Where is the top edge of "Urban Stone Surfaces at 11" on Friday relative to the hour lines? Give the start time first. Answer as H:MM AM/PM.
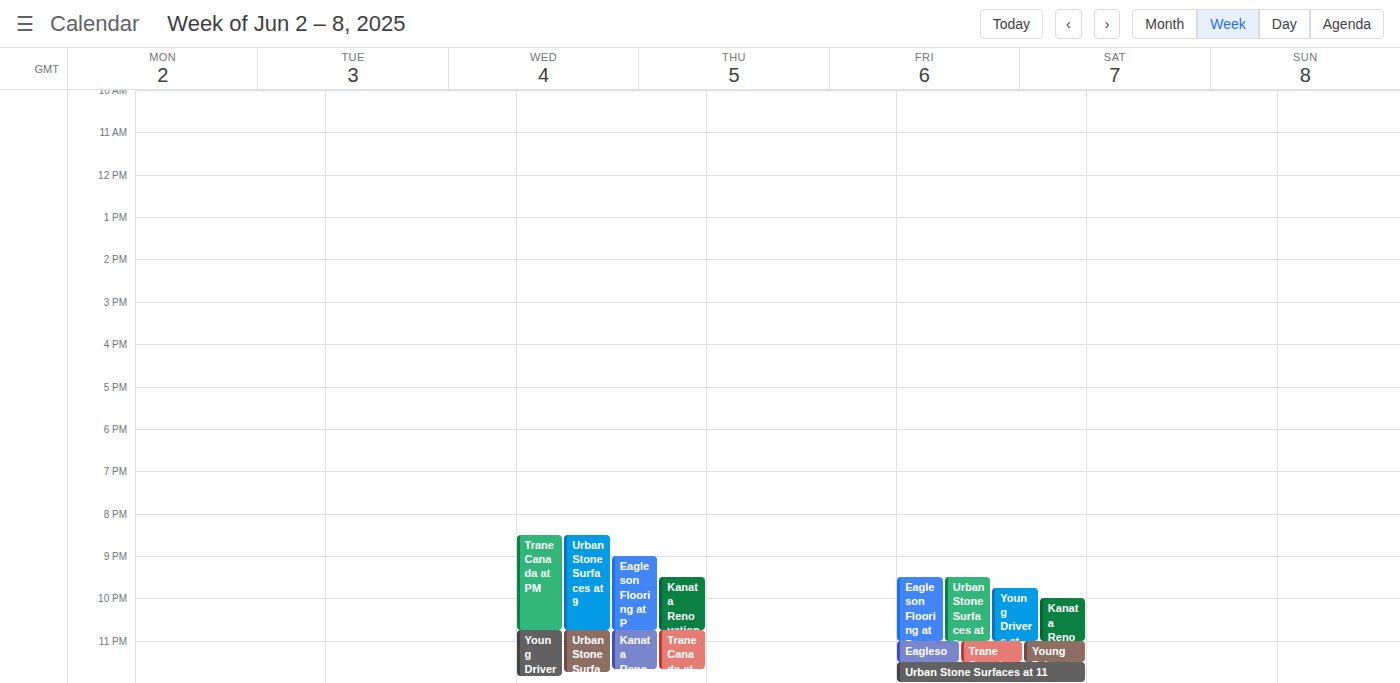
11:30 PM -- halfway between the 11 PM and 12 AM lines.